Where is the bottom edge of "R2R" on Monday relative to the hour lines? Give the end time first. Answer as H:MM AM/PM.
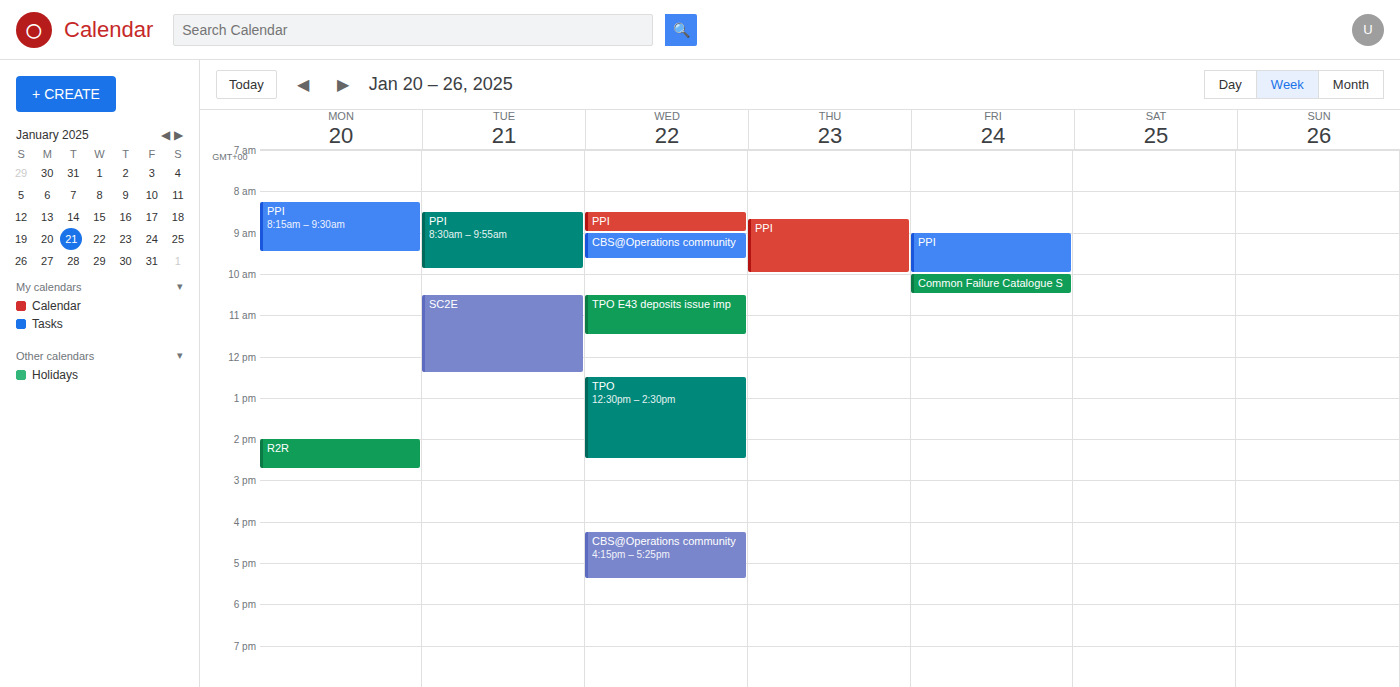
2:45 PM -- neither: three quarters of the way from the 2 PM line to the 3 PM line.